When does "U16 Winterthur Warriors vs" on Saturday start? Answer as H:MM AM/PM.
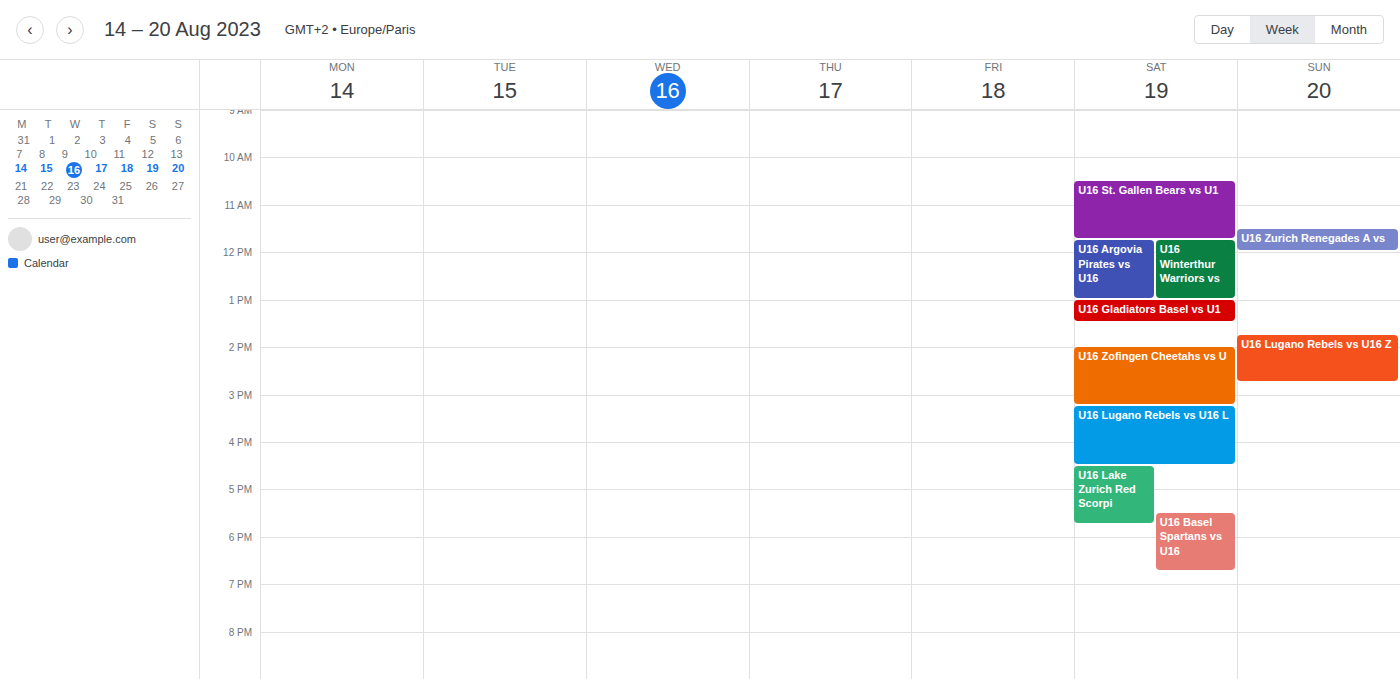
11:45 AM